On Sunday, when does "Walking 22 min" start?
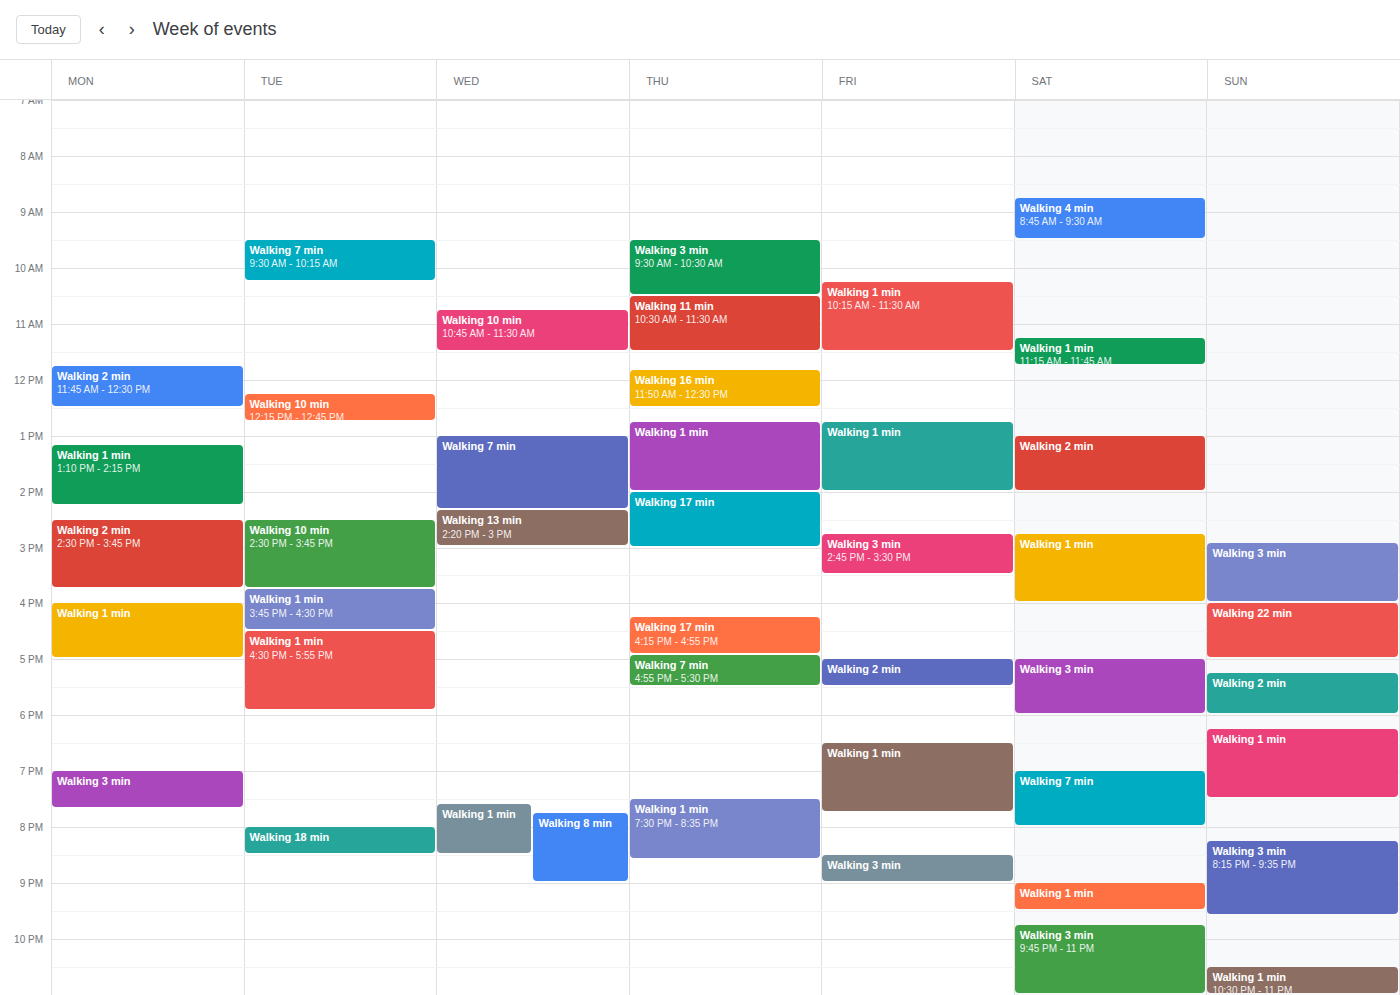
4:00 PM